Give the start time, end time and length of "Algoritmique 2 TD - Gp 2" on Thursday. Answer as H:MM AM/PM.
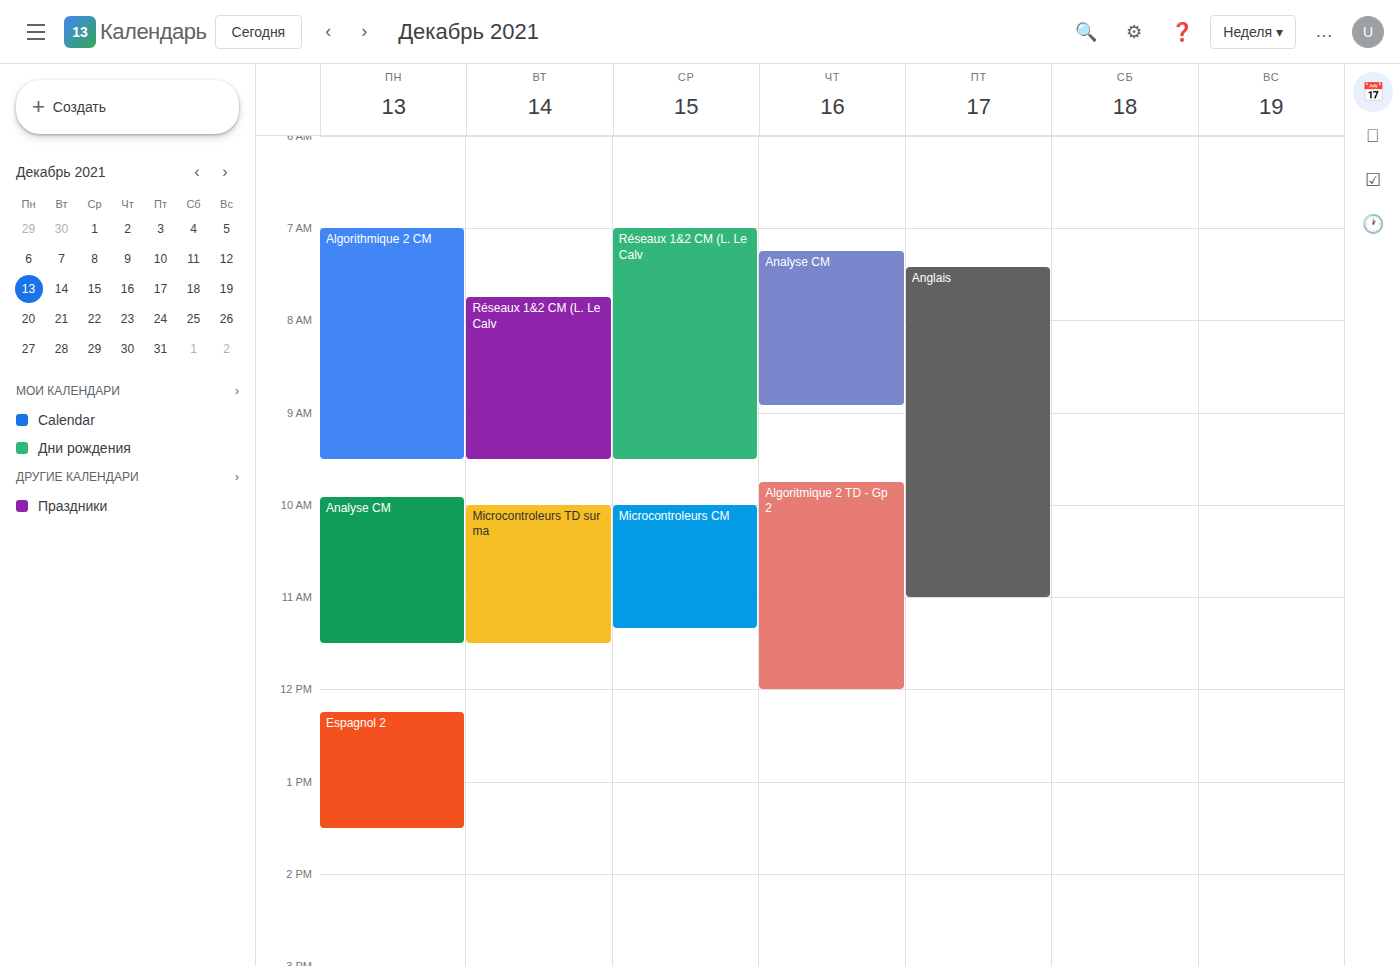
9:45 AM to 12:00 PM, 2 hours 15 minutes